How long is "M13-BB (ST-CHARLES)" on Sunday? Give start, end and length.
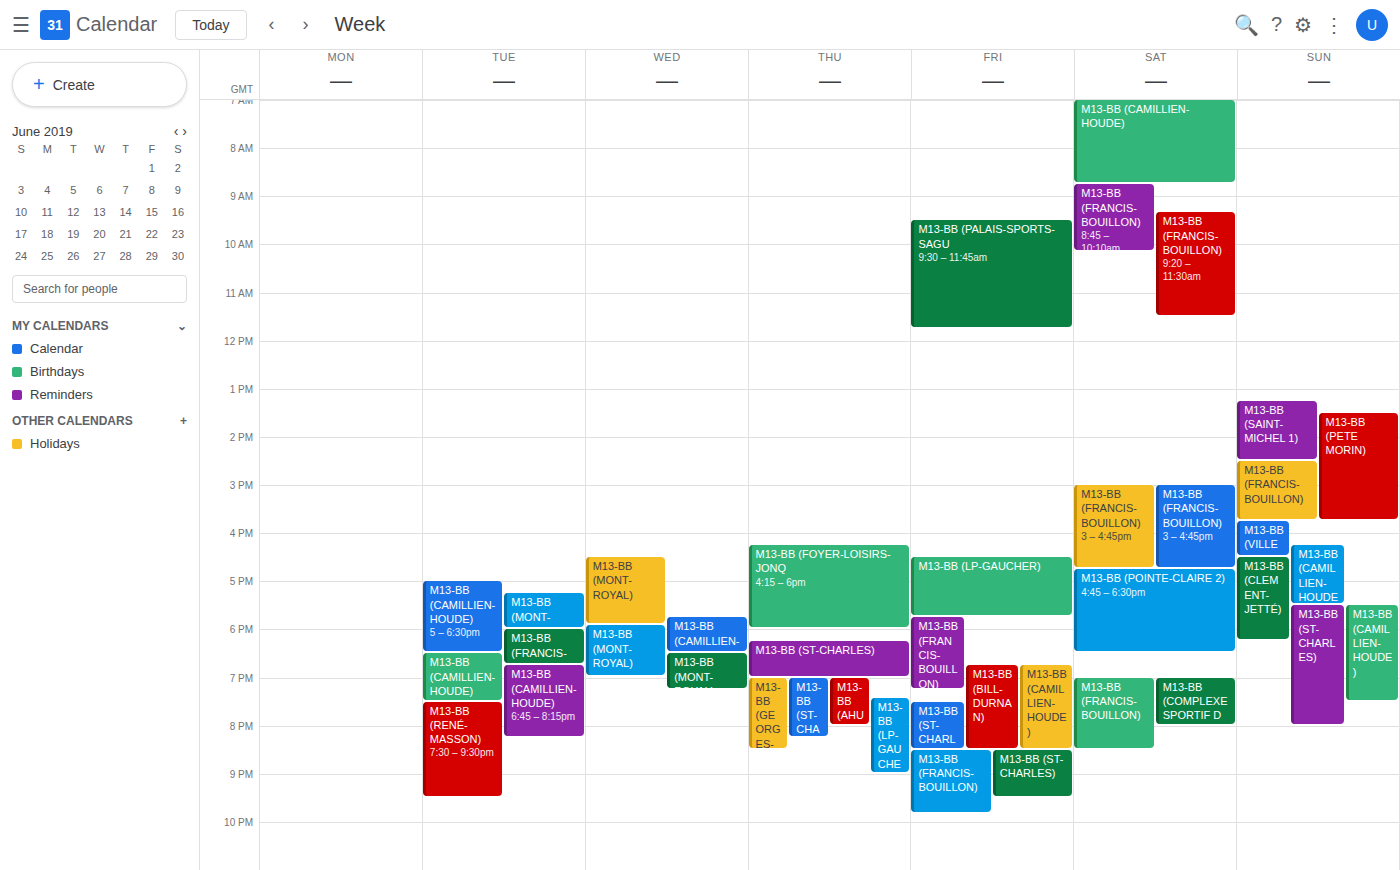
5:30 PM to 8:00 PM, 2 hours 30 minutes